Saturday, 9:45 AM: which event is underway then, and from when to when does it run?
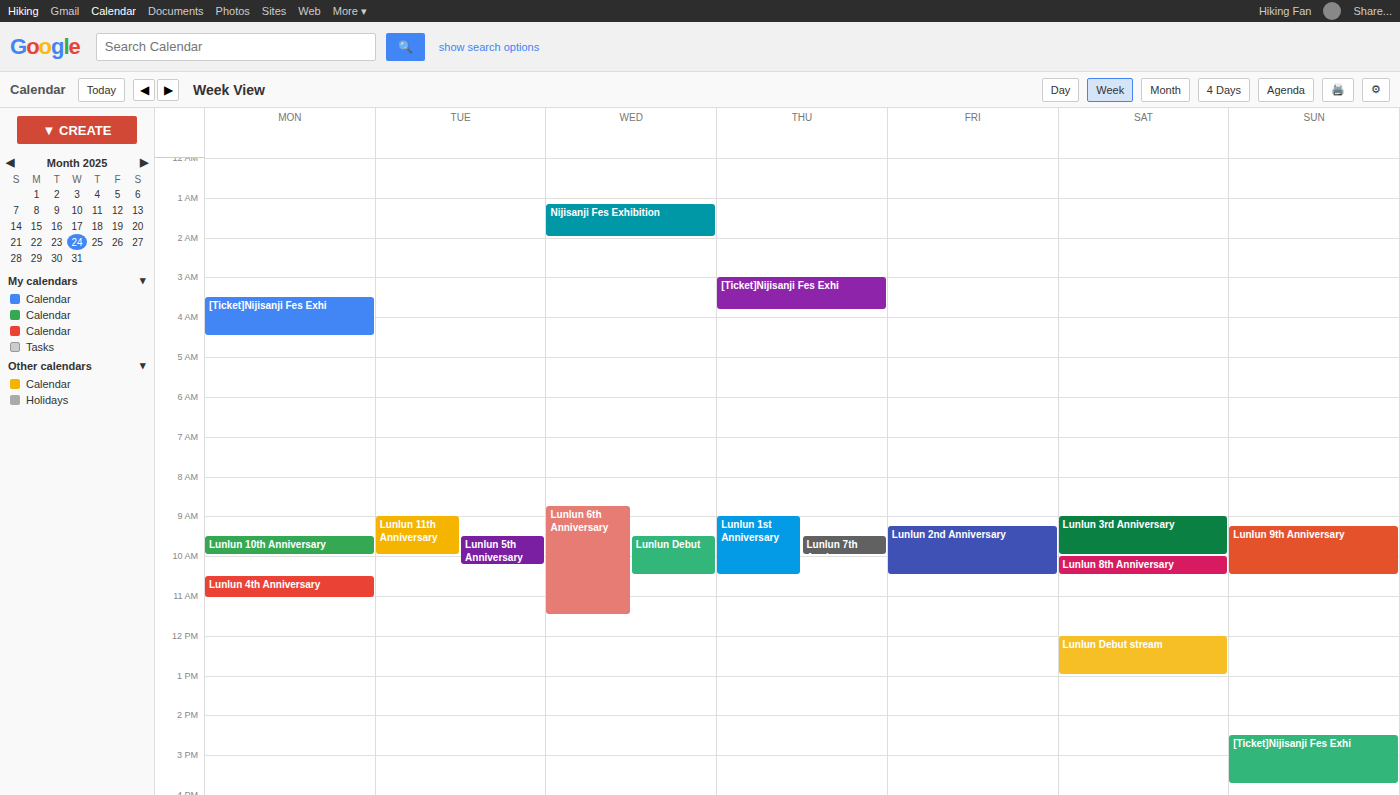
"Lunlun 3rd Anniversary", 9:00 AM to 10:00 AM